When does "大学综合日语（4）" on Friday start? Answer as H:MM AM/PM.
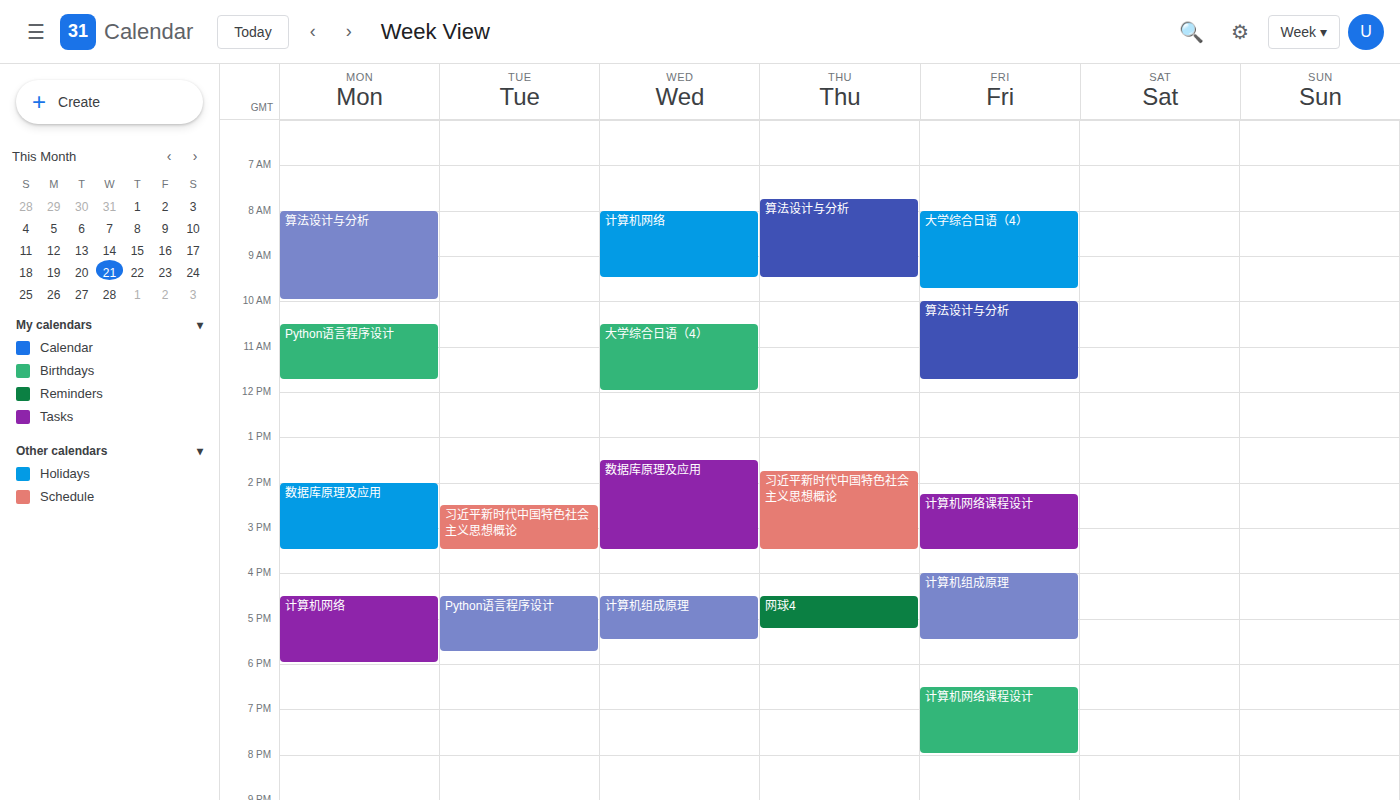
8:00 AM